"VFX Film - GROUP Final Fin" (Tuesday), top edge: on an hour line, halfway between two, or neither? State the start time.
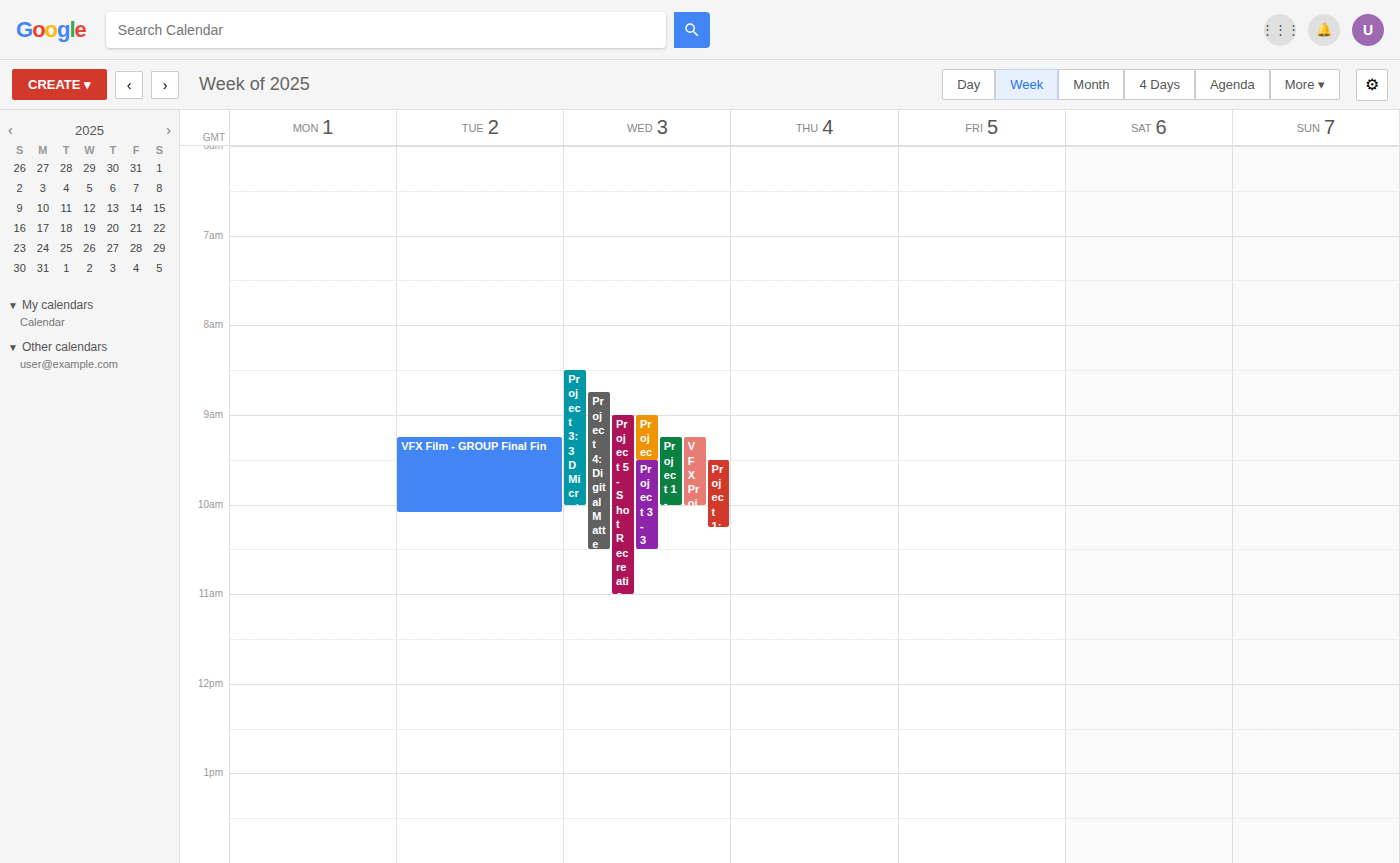
9:15 AM -- neither: a quarter of the way from the 9 AM line to the 10 AM line.